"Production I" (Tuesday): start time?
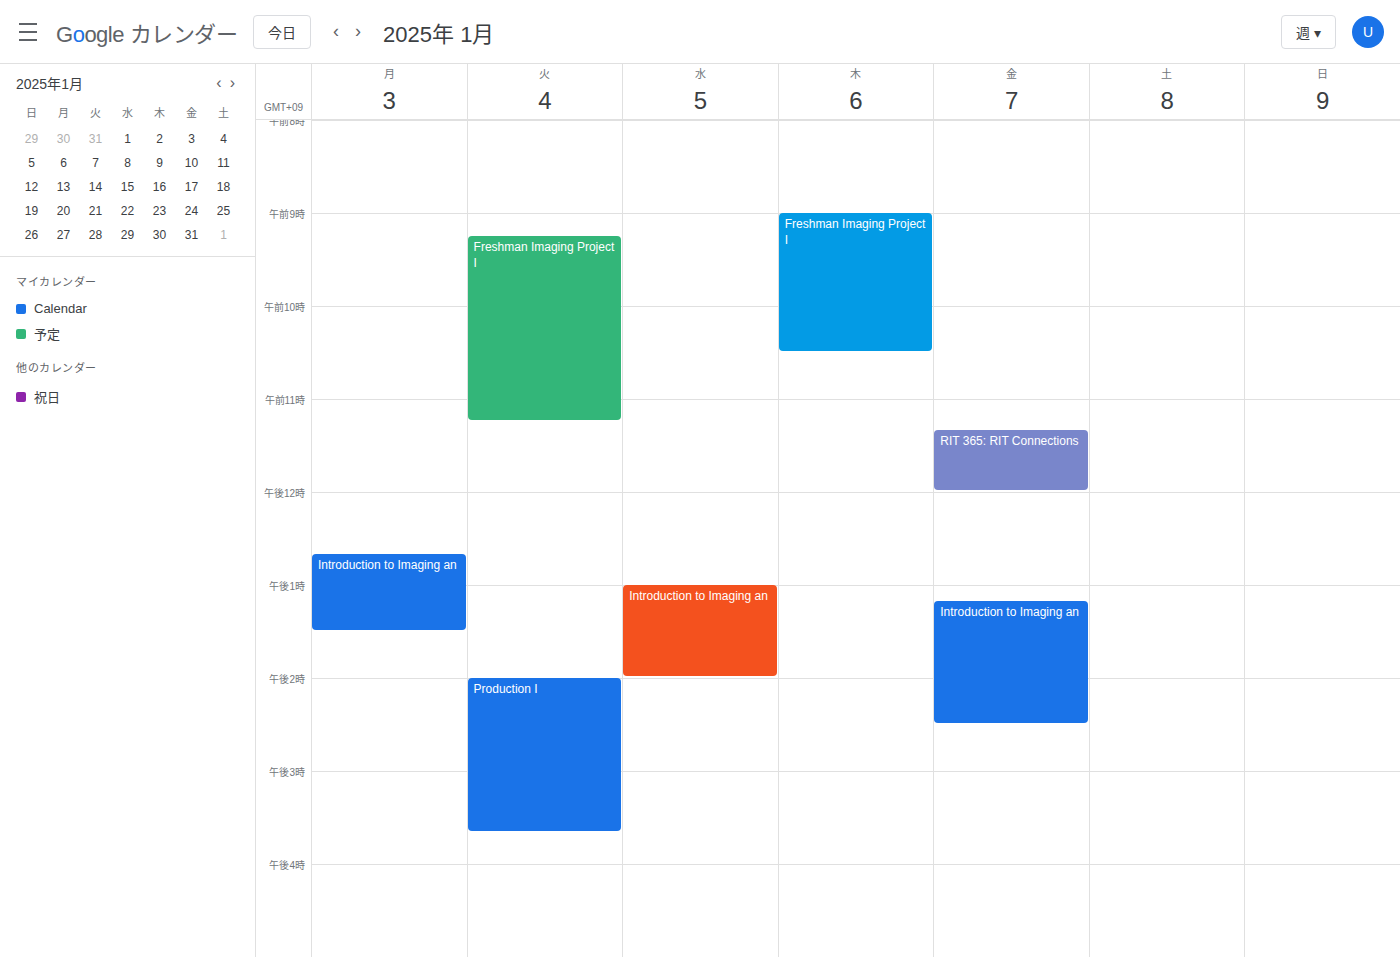
2:00 PM